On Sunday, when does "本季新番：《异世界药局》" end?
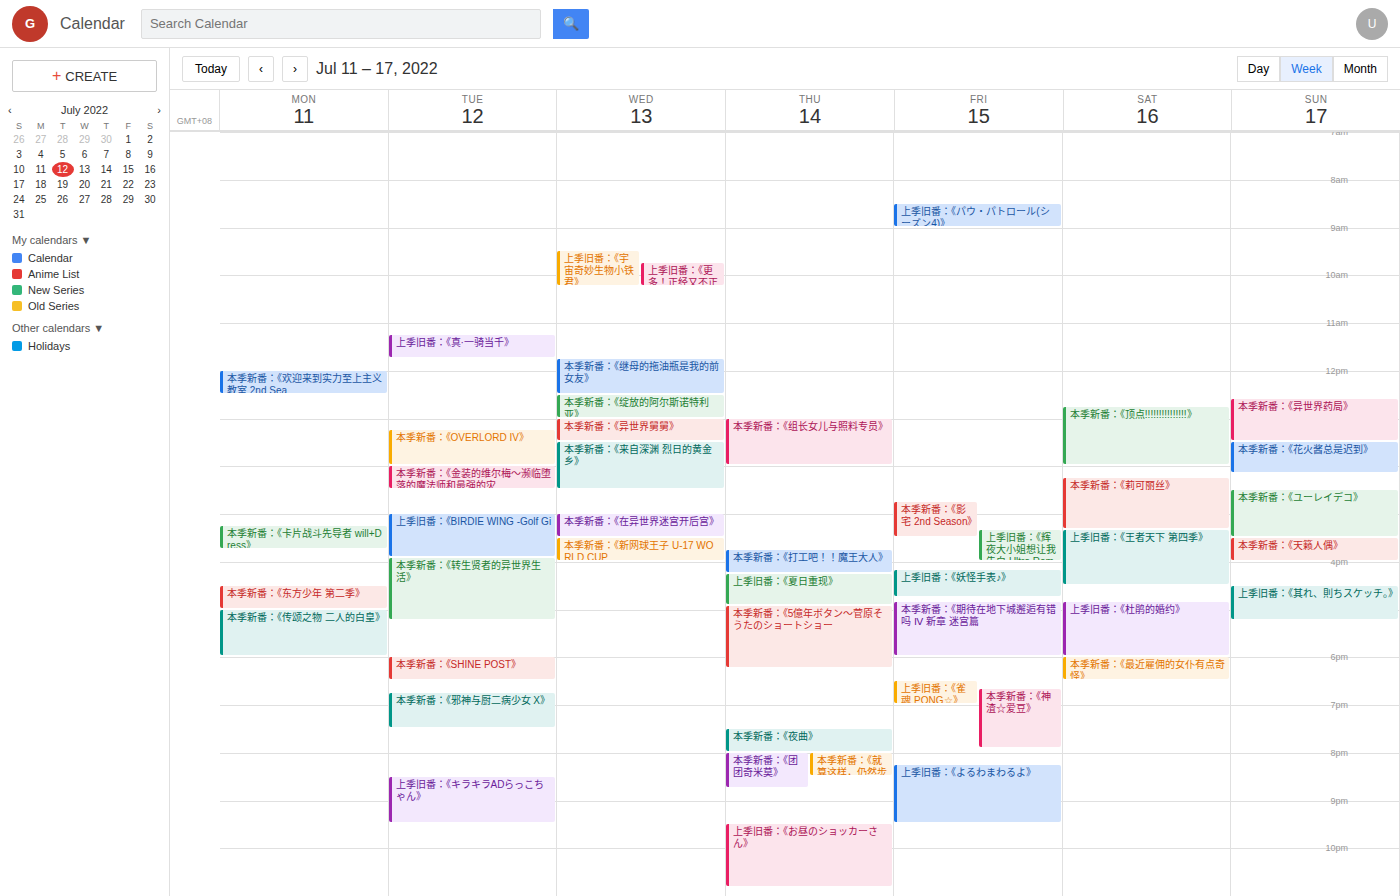
1:30 PM